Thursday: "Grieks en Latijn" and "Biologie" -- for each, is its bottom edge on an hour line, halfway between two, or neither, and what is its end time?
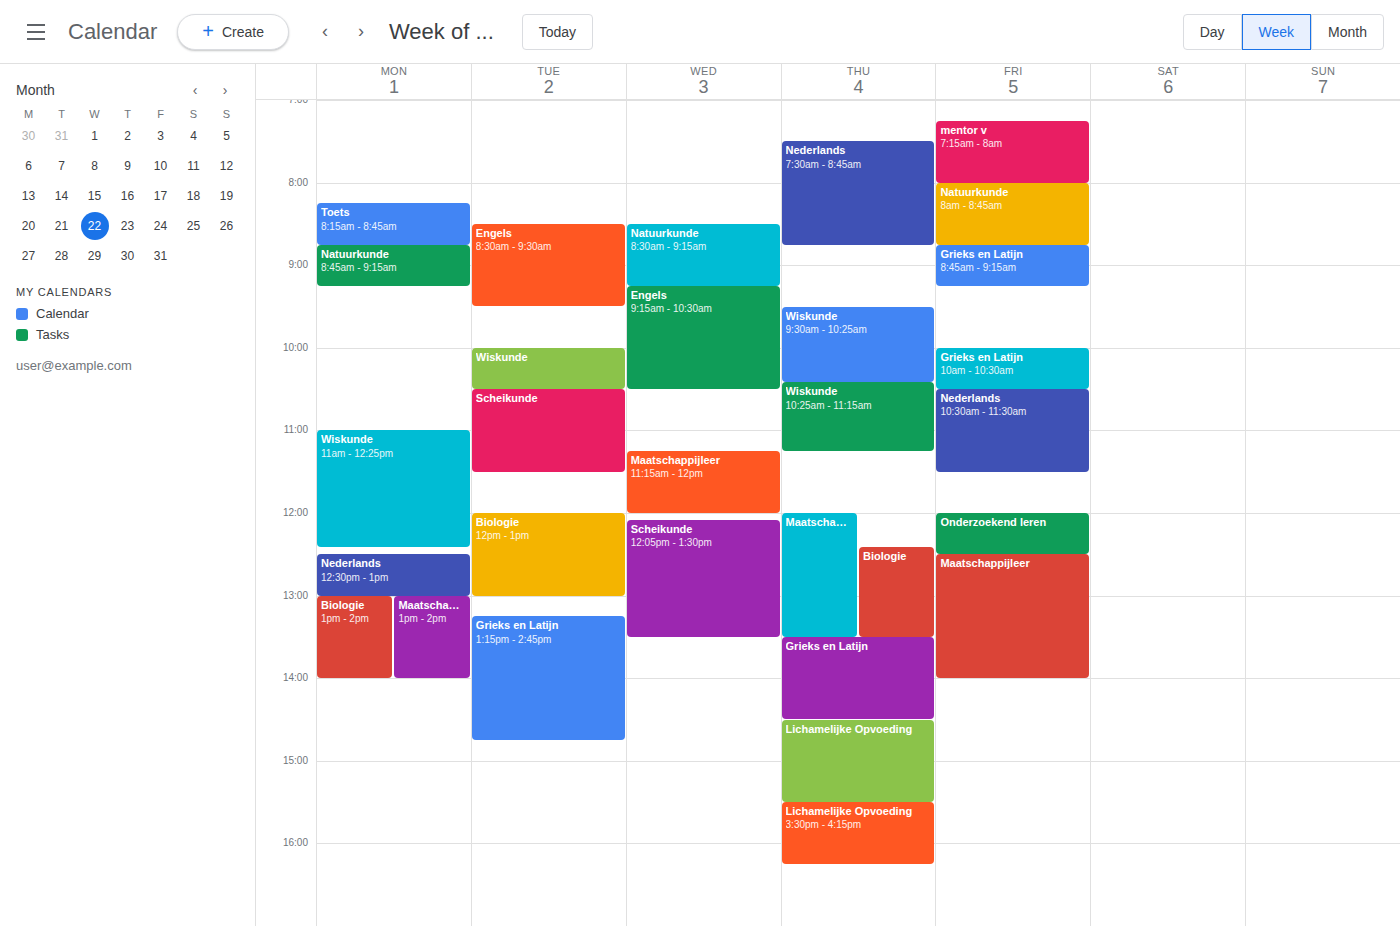
"Grieks en Latijn": 2:30 PM, halfway between the 2 PM and 3 PM lines. "Biologie": 1:30 PM, halfway between the 1 PM and 2 PM lines.